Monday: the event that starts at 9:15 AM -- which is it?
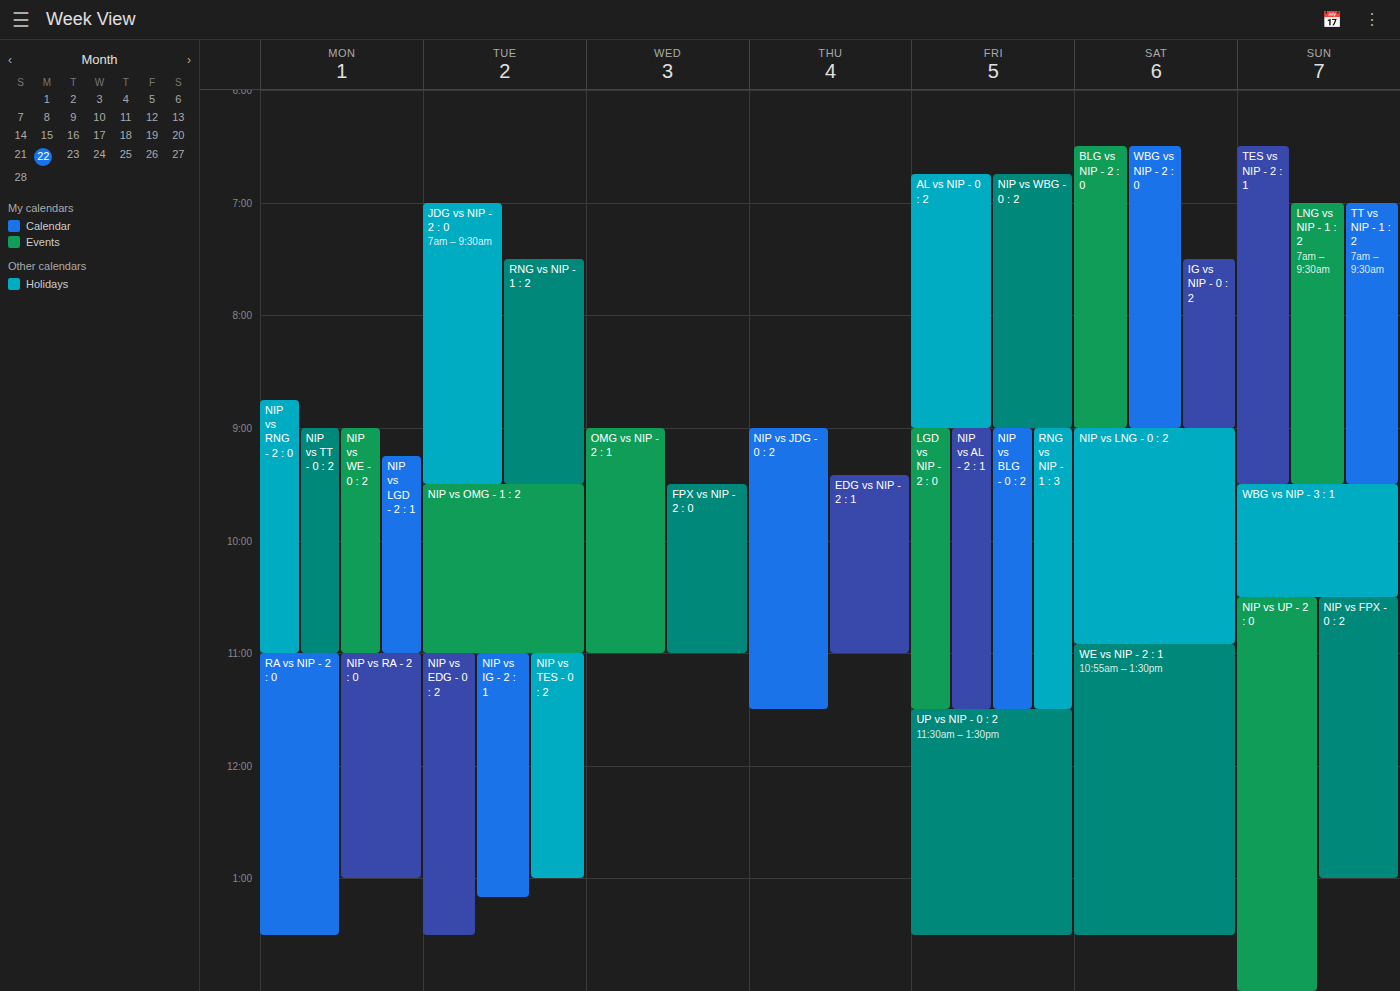
"NIP vs LGD - 2 : 1"